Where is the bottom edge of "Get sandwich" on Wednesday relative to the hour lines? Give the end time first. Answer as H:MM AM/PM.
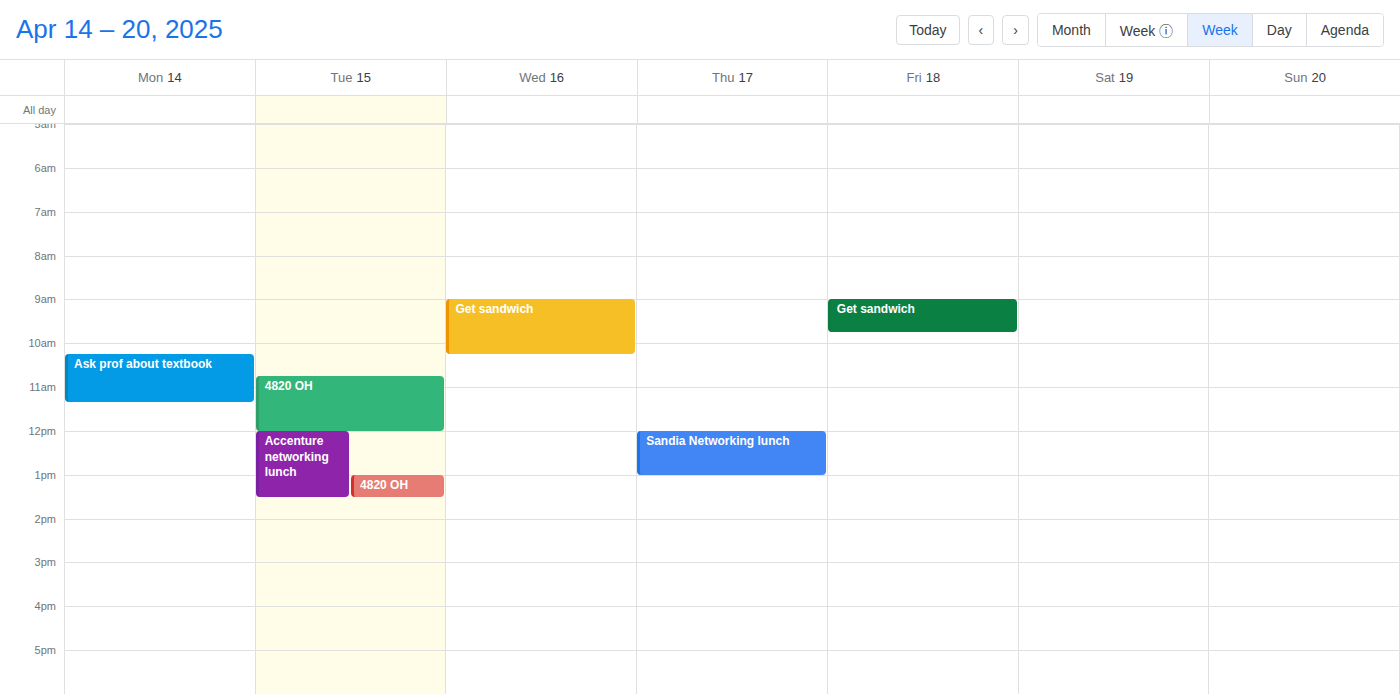
10:15 AM -- neither: a quarter of the way from the 10 AM line to the 11 AM line.